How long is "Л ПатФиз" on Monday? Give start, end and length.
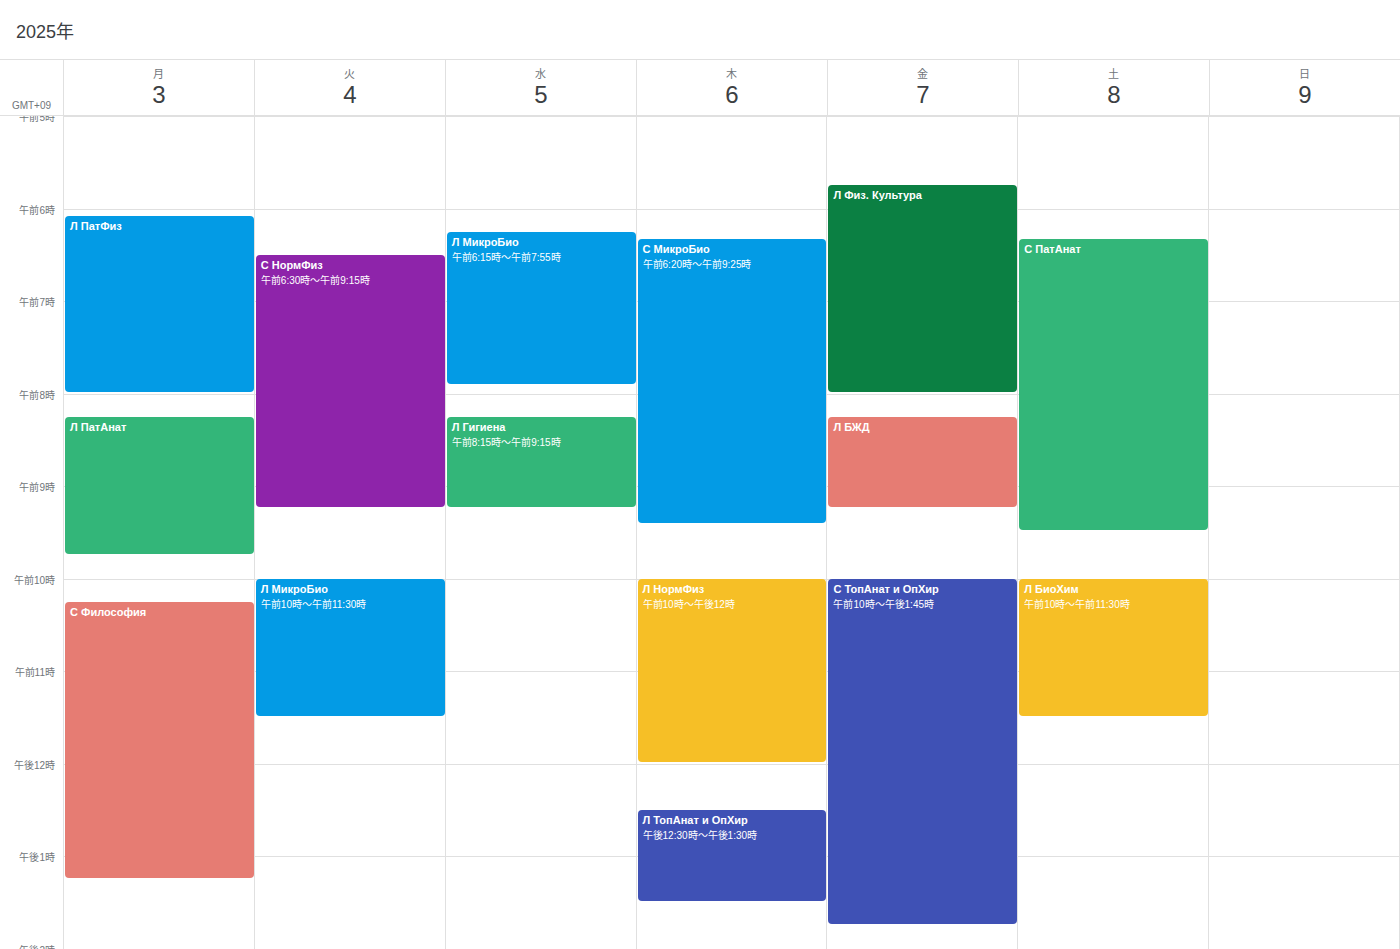
6:05 AM to 8:00 AM, 1 hour 55 minutes